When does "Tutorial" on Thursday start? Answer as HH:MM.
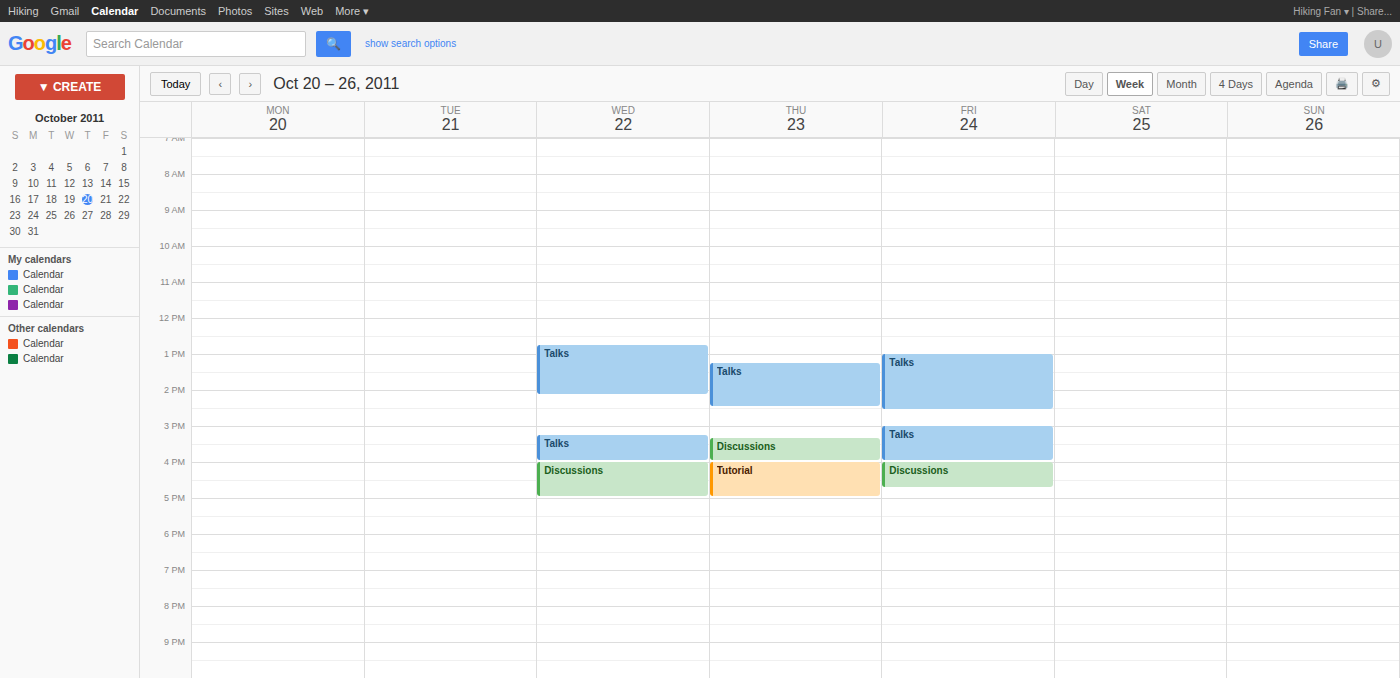
16:00